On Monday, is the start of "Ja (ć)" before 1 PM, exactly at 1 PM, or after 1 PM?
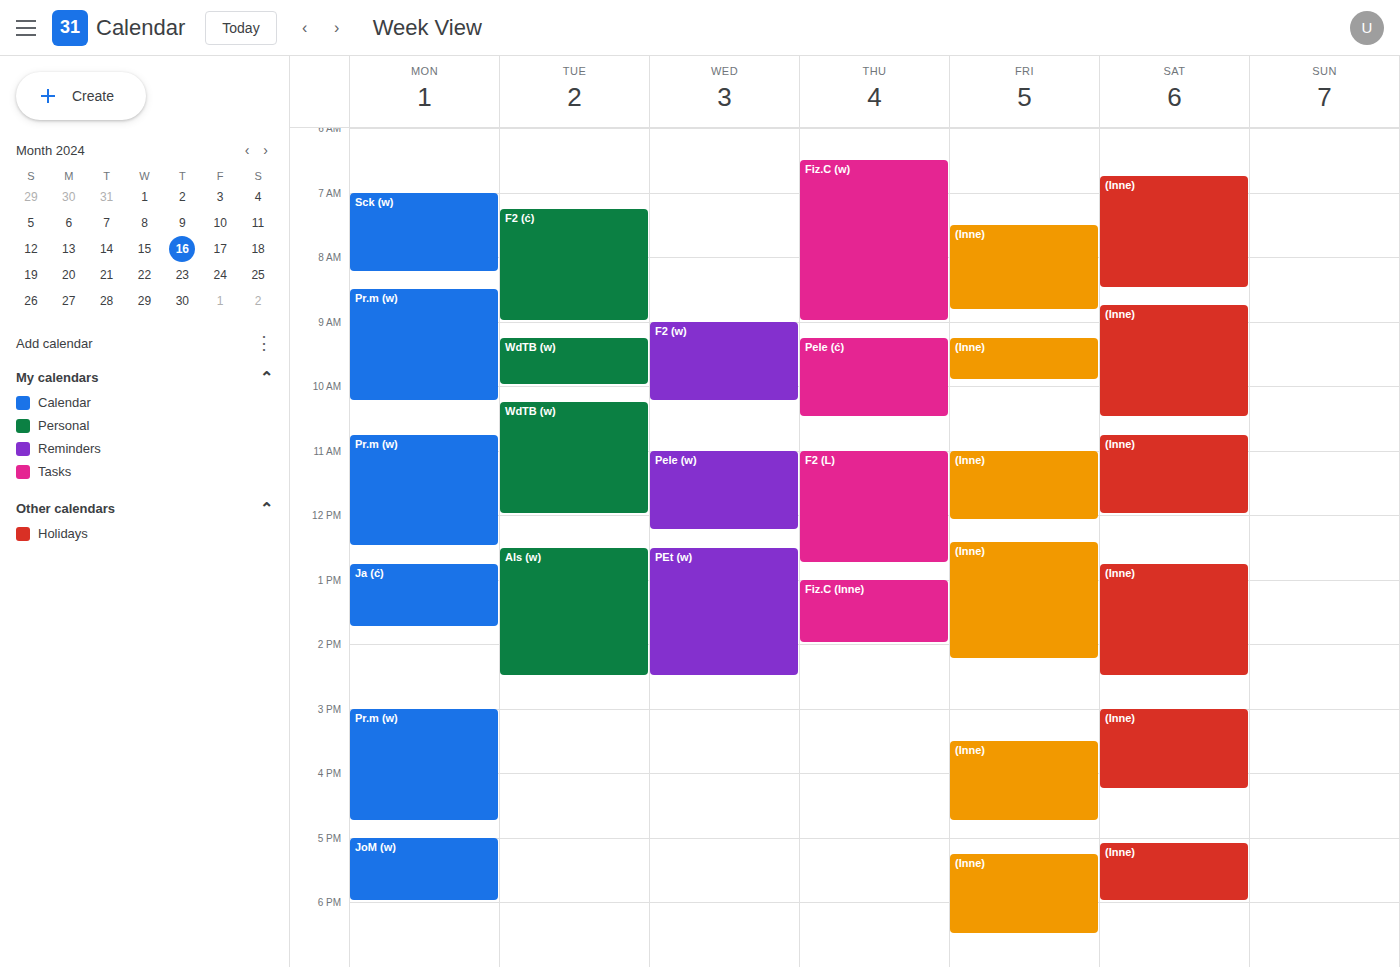
12:45 PM -- before 1 PM, 15 minutes above the 1 PM line.